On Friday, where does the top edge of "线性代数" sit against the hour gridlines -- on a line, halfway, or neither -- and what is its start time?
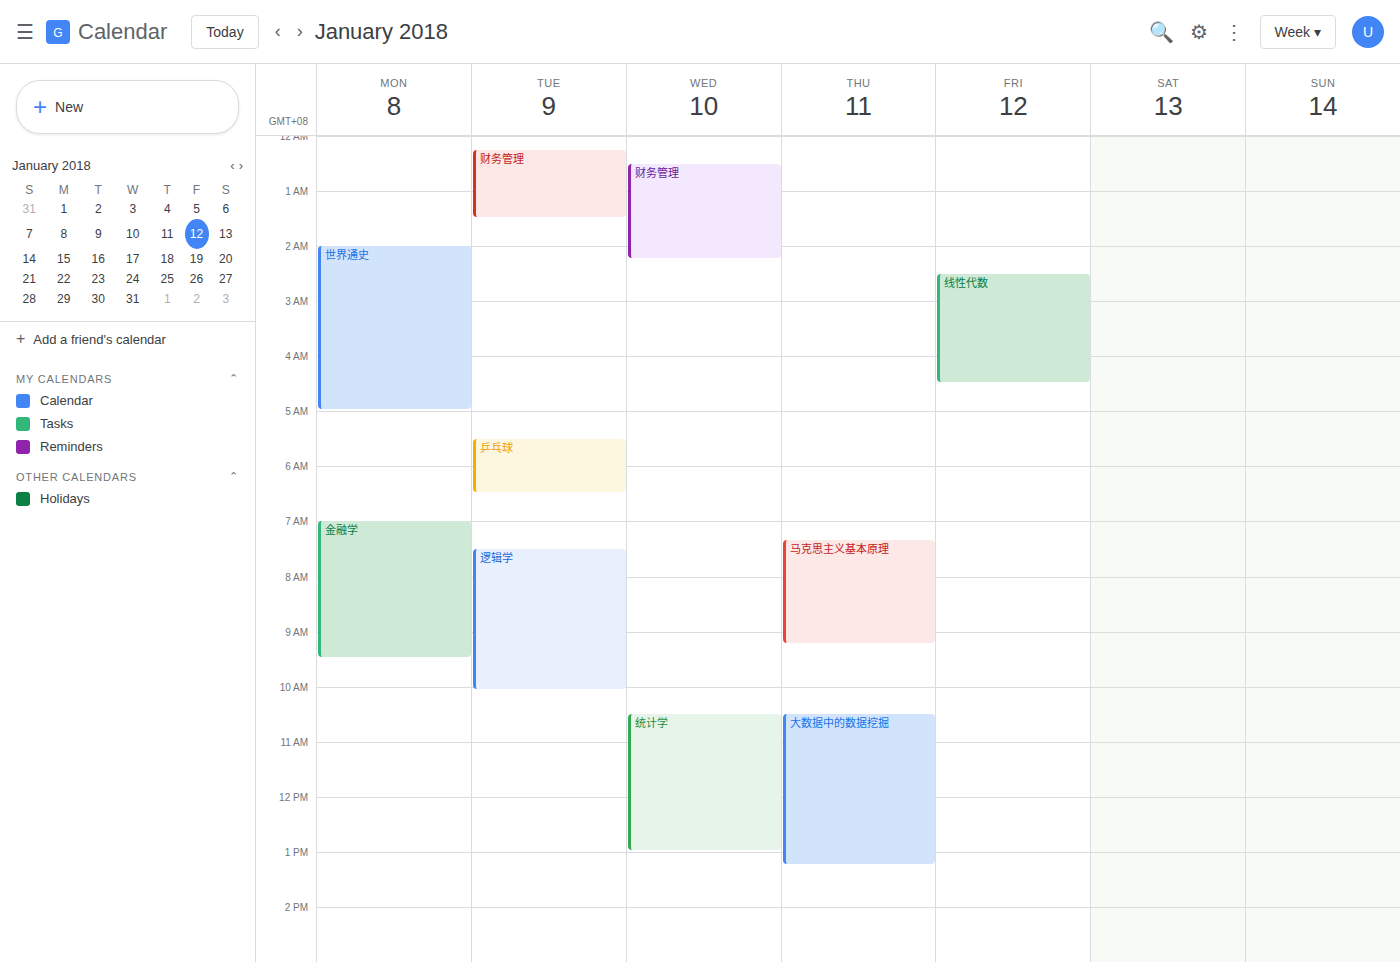
02:30 -- halfway between the 02:00 and 03:00 lines.